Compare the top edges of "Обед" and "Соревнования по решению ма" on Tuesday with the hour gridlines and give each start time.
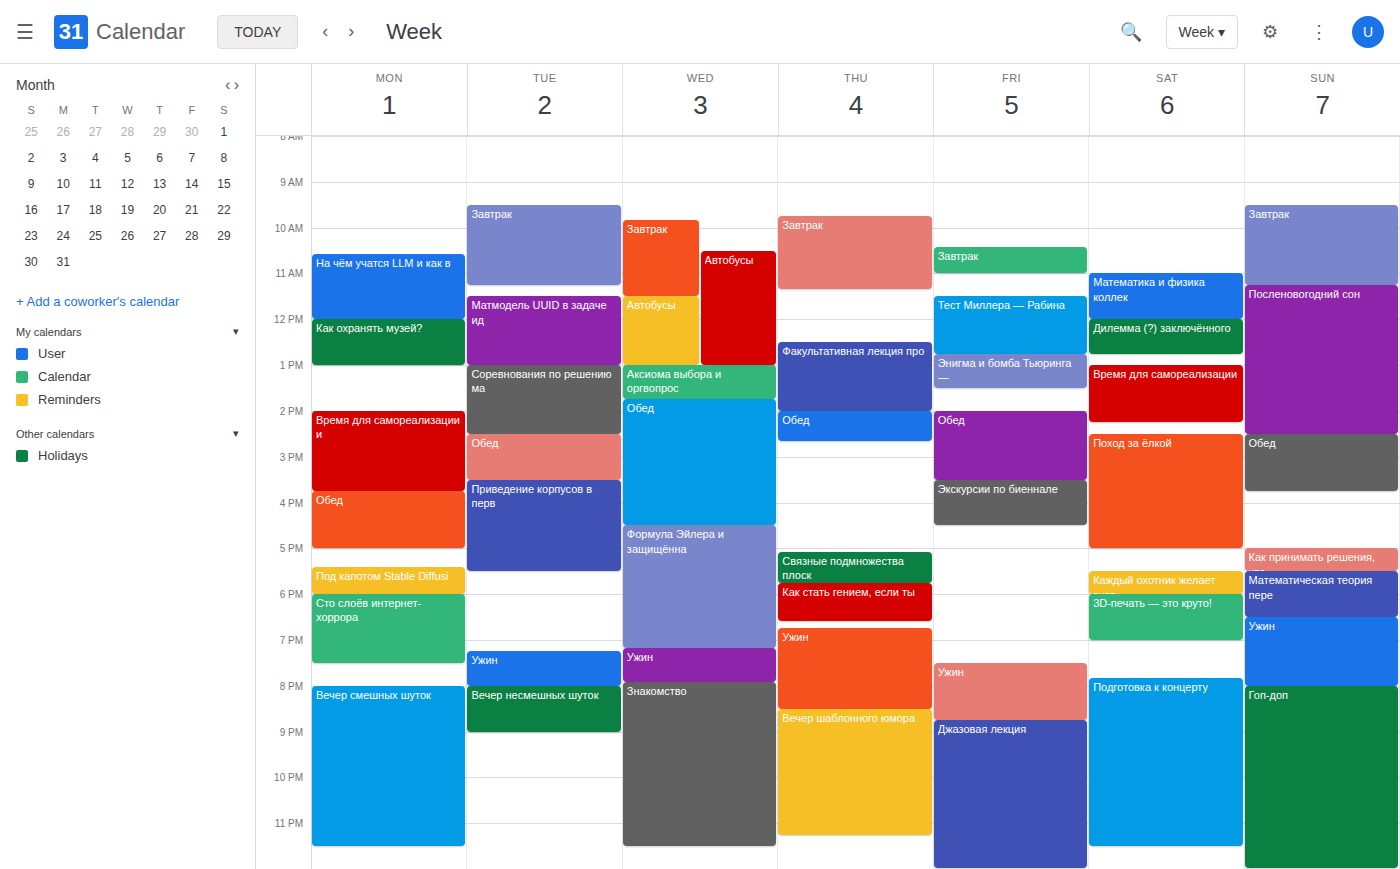
"Обед": 14:30, halfway between the 14:00 and 15:00 lines. "Соревнования по решению ма": 13:00, exactly on the 13:00 line.